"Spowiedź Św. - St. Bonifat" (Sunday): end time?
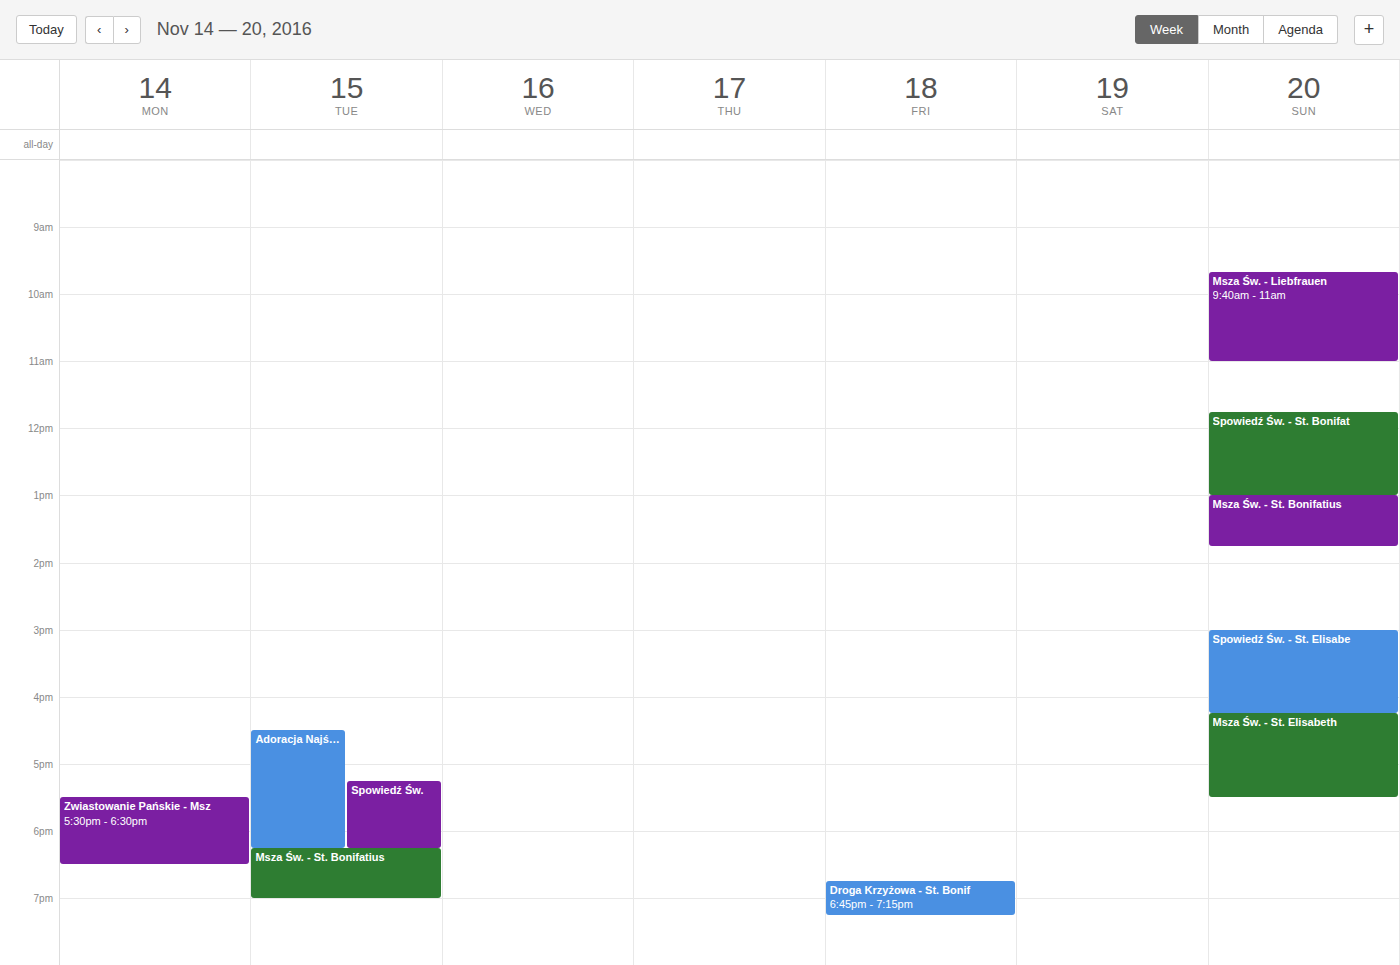
1:00 PM